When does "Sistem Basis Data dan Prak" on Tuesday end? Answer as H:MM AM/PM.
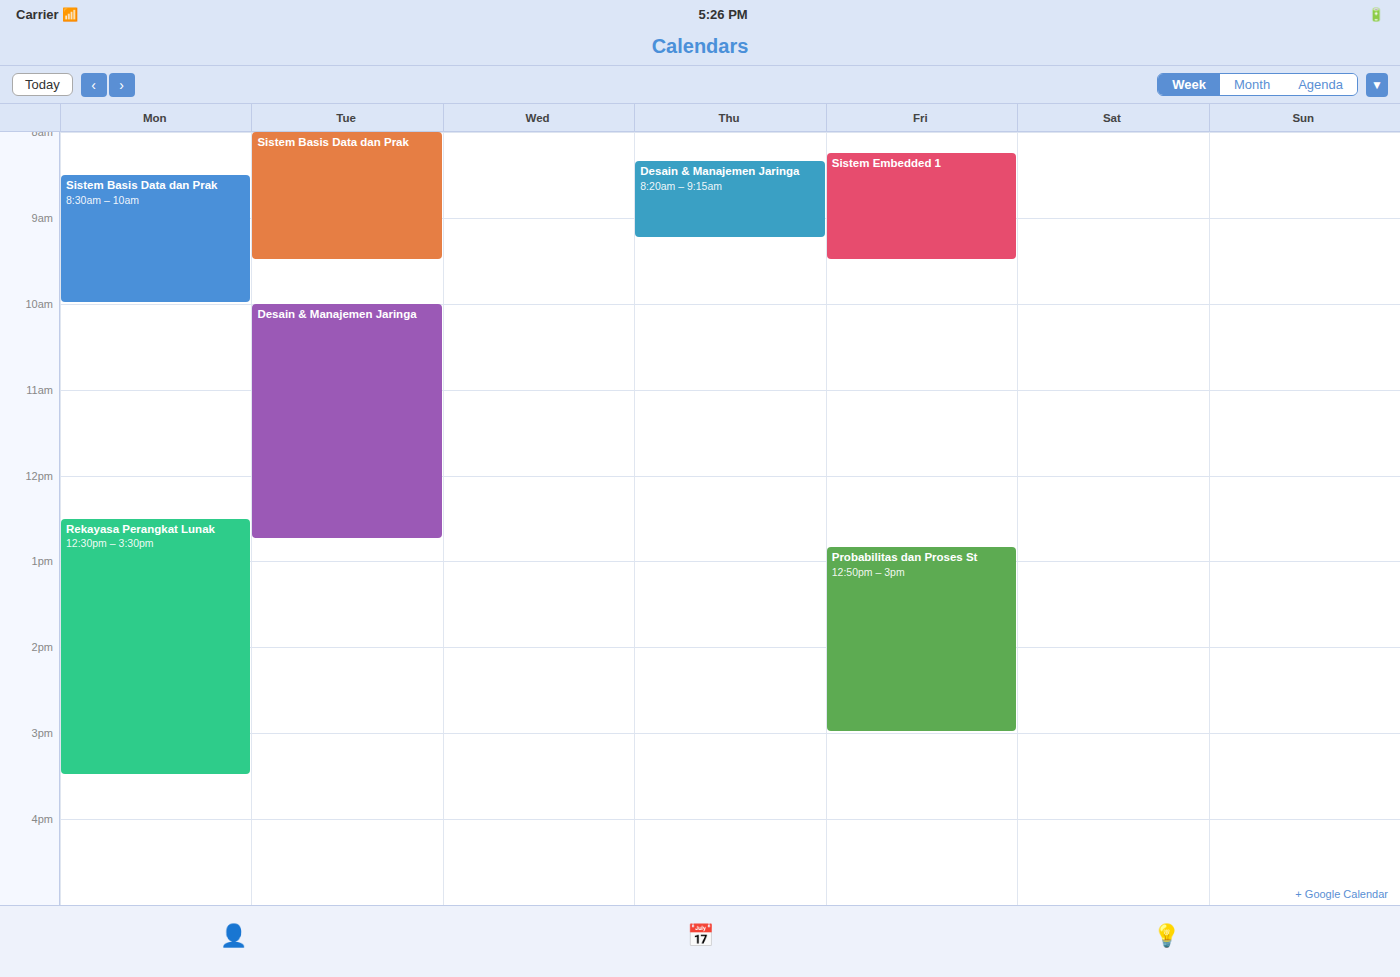
9:30 AM